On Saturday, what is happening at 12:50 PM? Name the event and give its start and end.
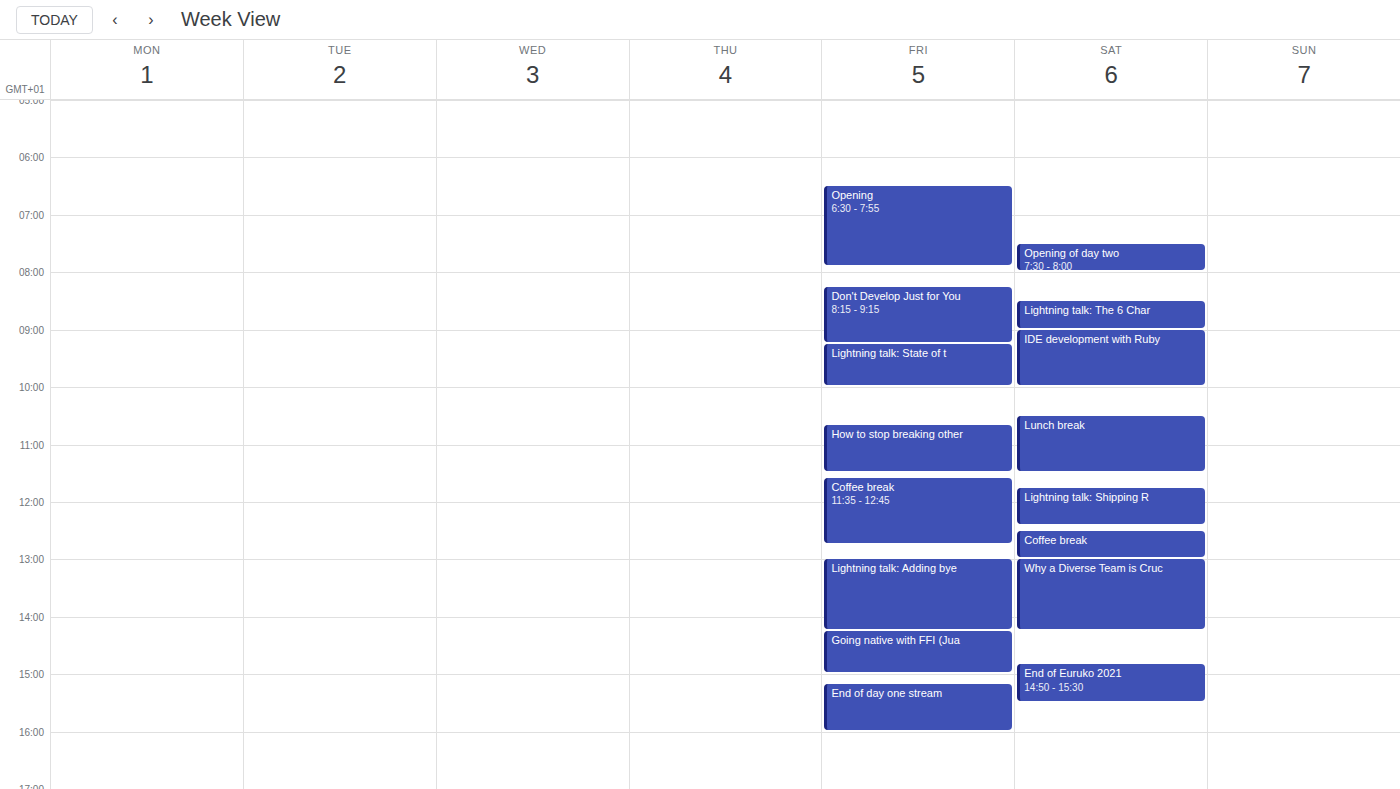
"Coffee break", 12:30 PM to 1:00 PM